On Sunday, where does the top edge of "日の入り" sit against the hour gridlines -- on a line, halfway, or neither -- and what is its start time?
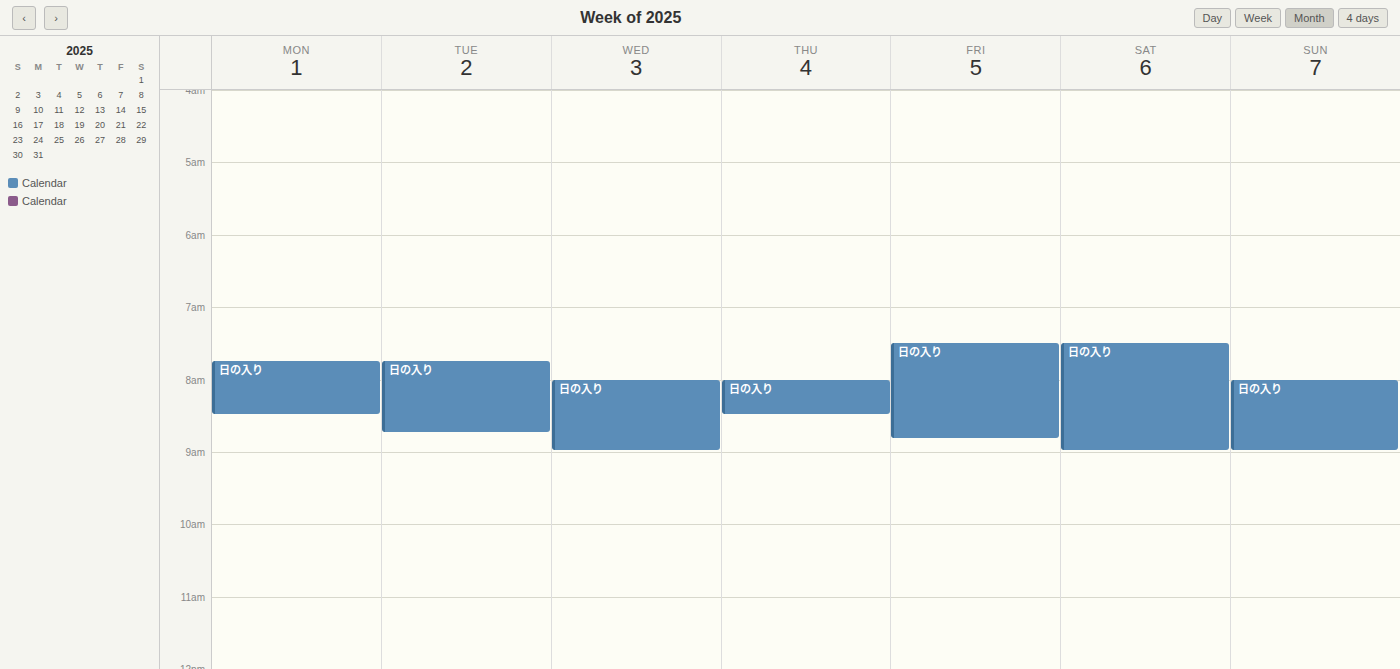
8:00 AM -- exactly on the 8 AM line.